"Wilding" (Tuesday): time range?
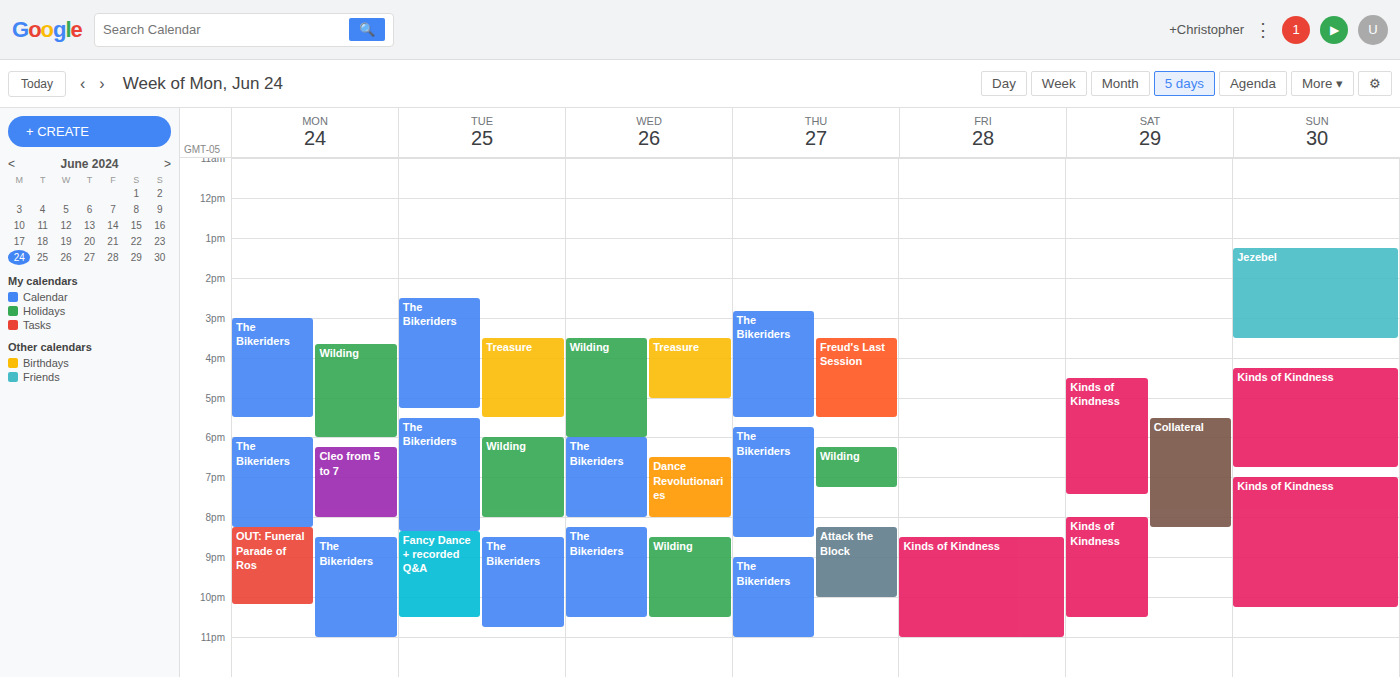
6:00 PM to 8:00 PM